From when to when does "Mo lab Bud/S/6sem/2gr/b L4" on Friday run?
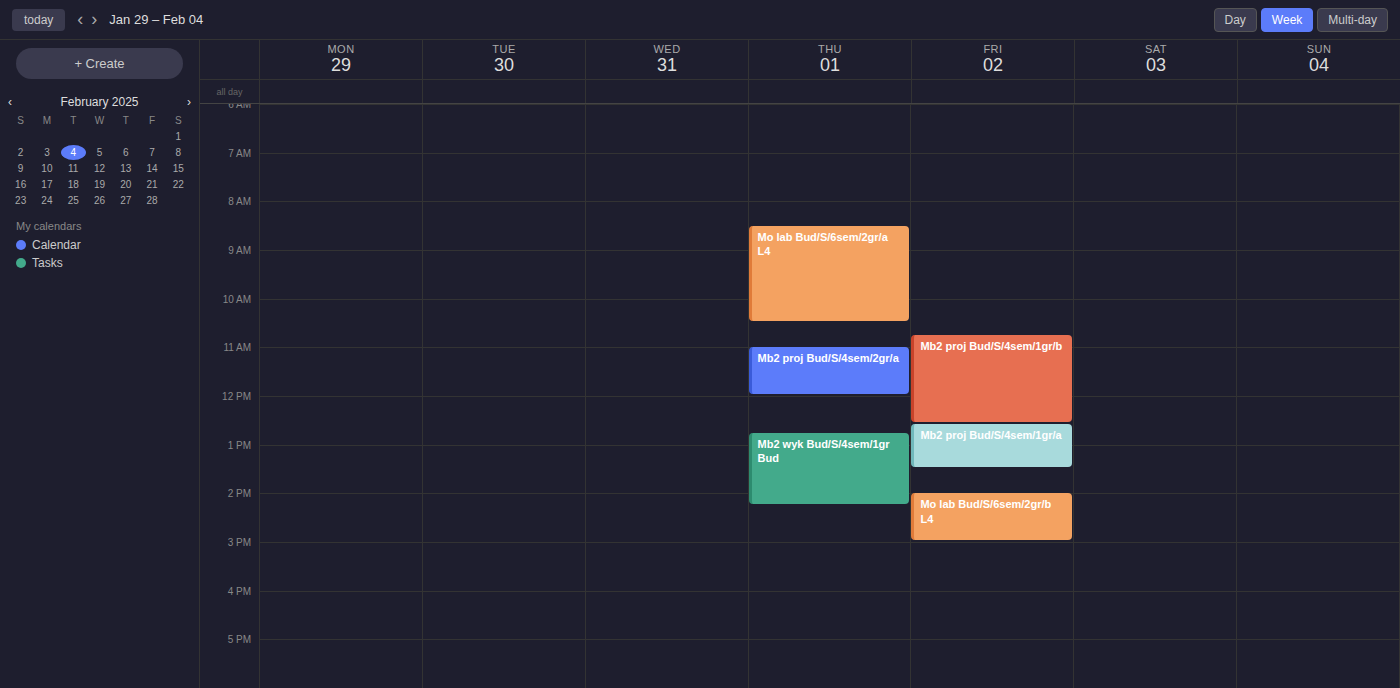
14:00 to 15:00